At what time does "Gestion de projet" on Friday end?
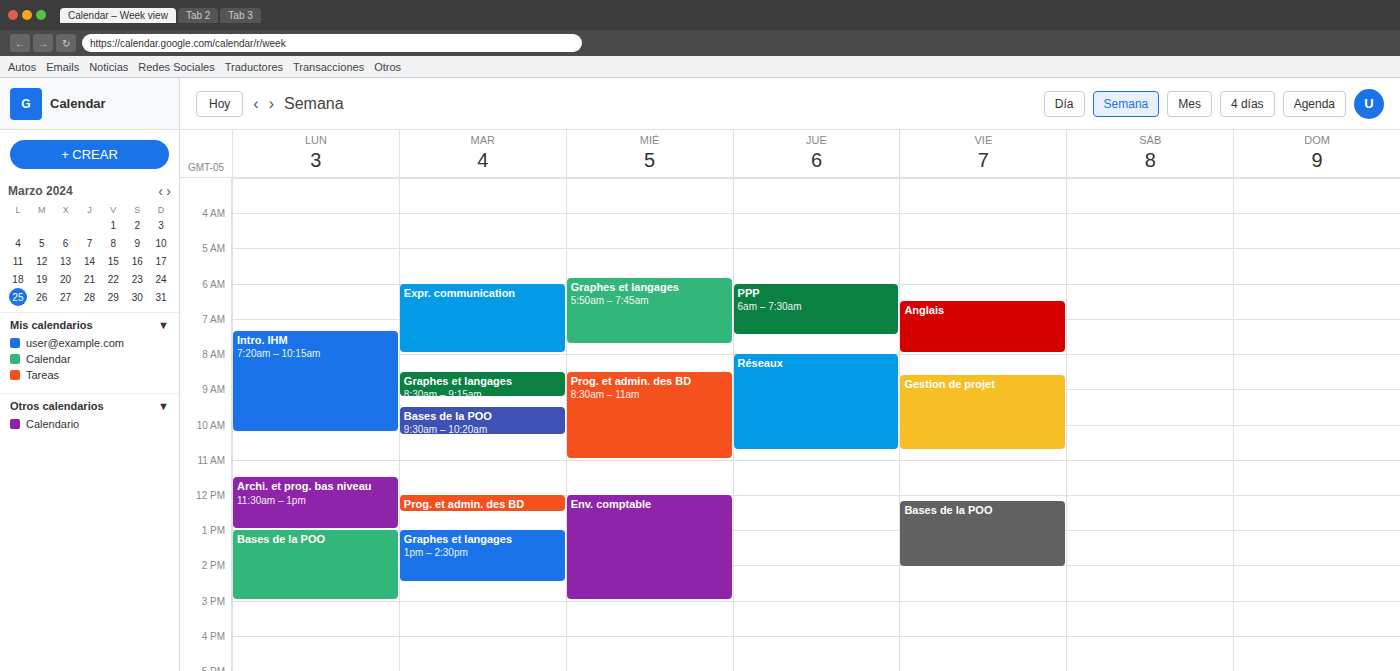
10:45 AM